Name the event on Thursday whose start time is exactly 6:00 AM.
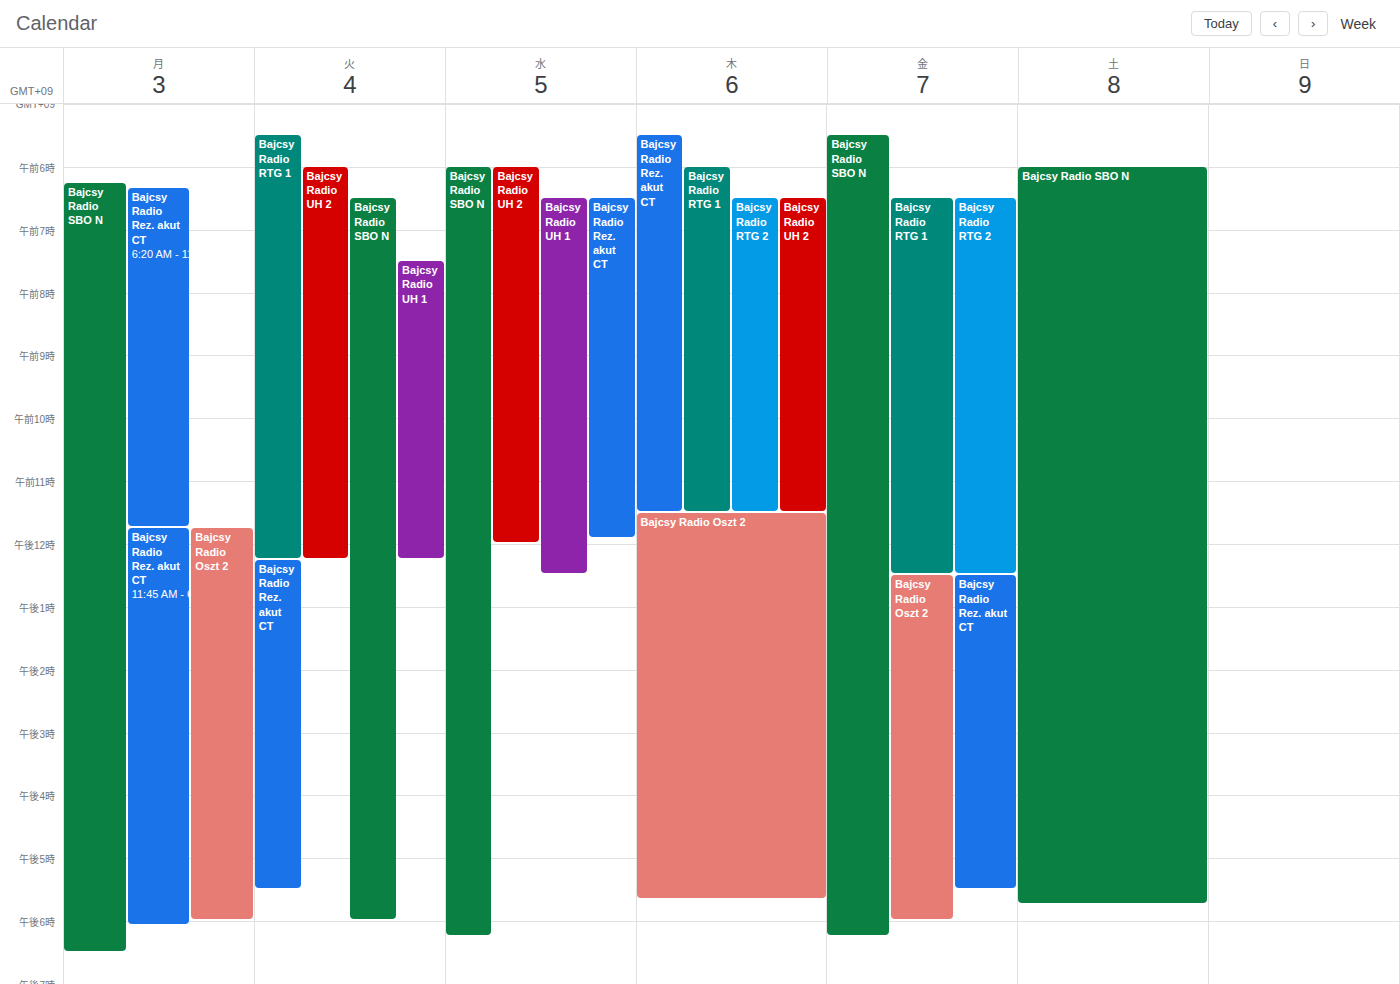
"Bajcsy Radio RTG 1"